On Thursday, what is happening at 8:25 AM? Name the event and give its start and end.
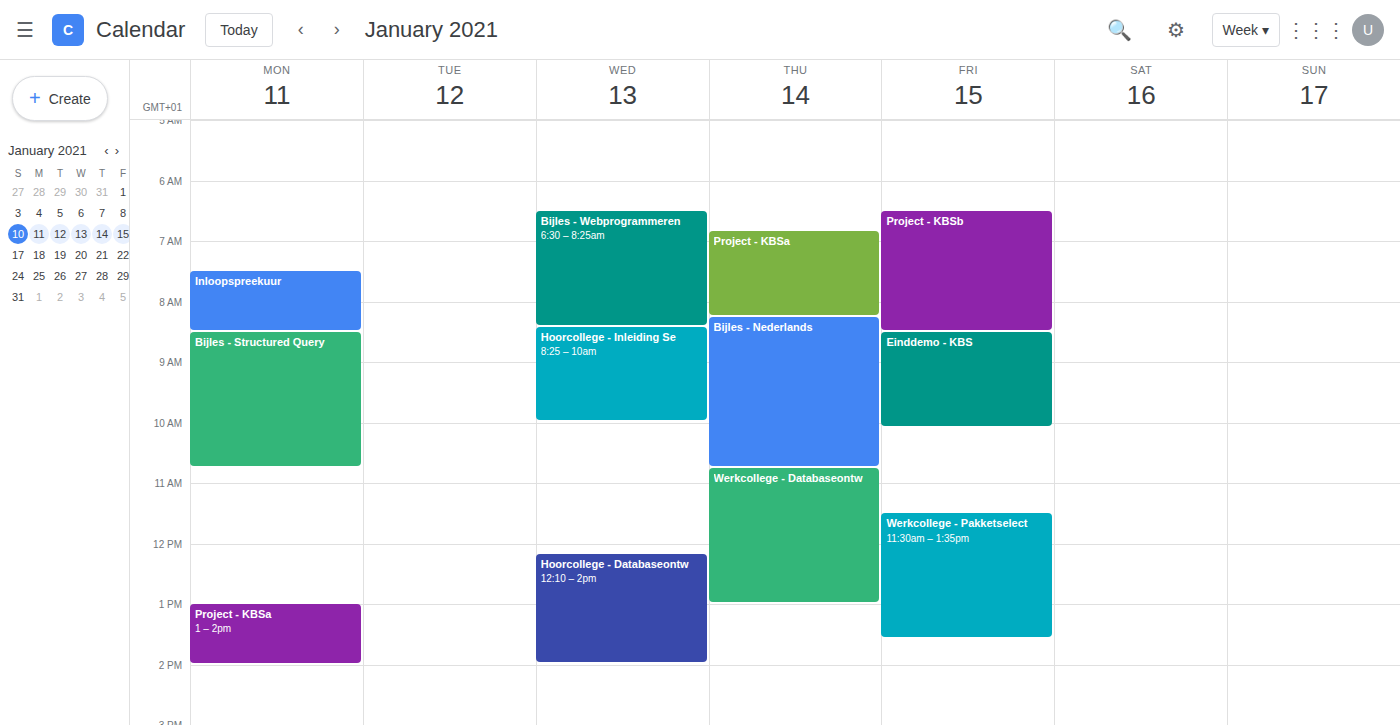
"Bijles - Nederlands", 8:15 AM to 10:45 AM